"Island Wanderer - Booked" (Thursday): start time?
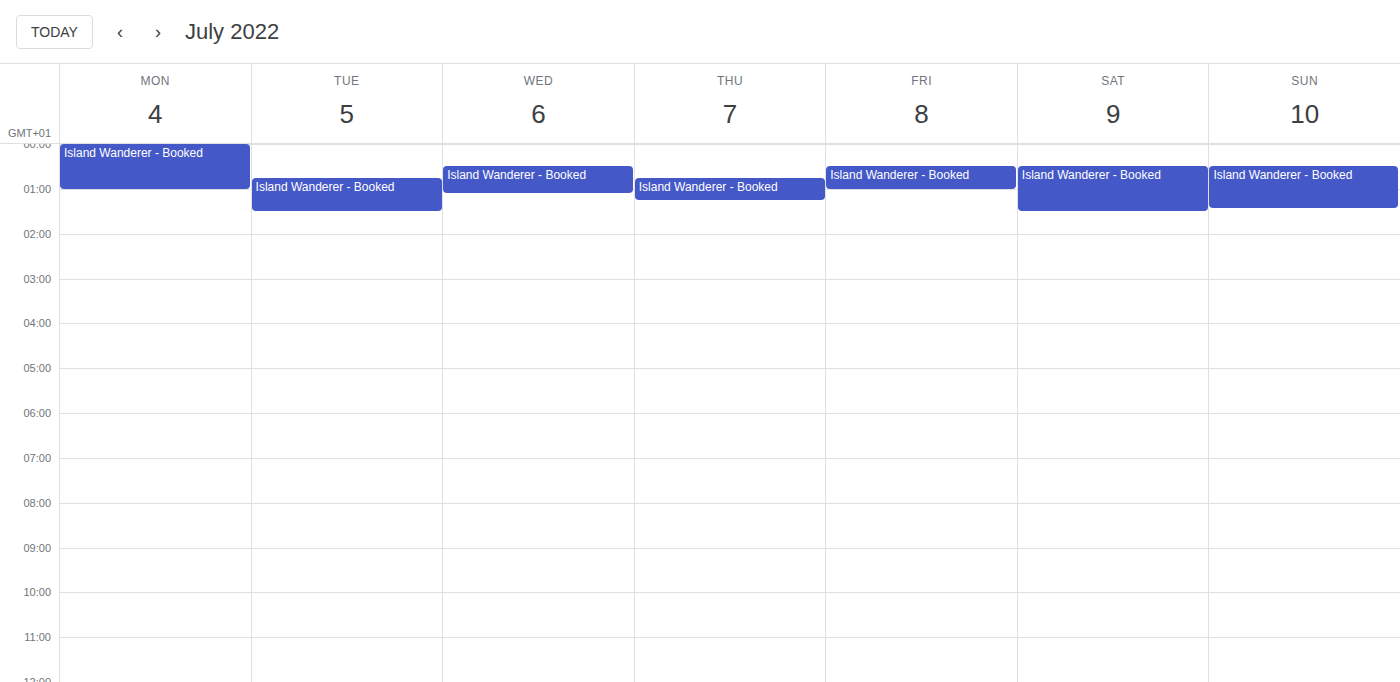
12:45 AM